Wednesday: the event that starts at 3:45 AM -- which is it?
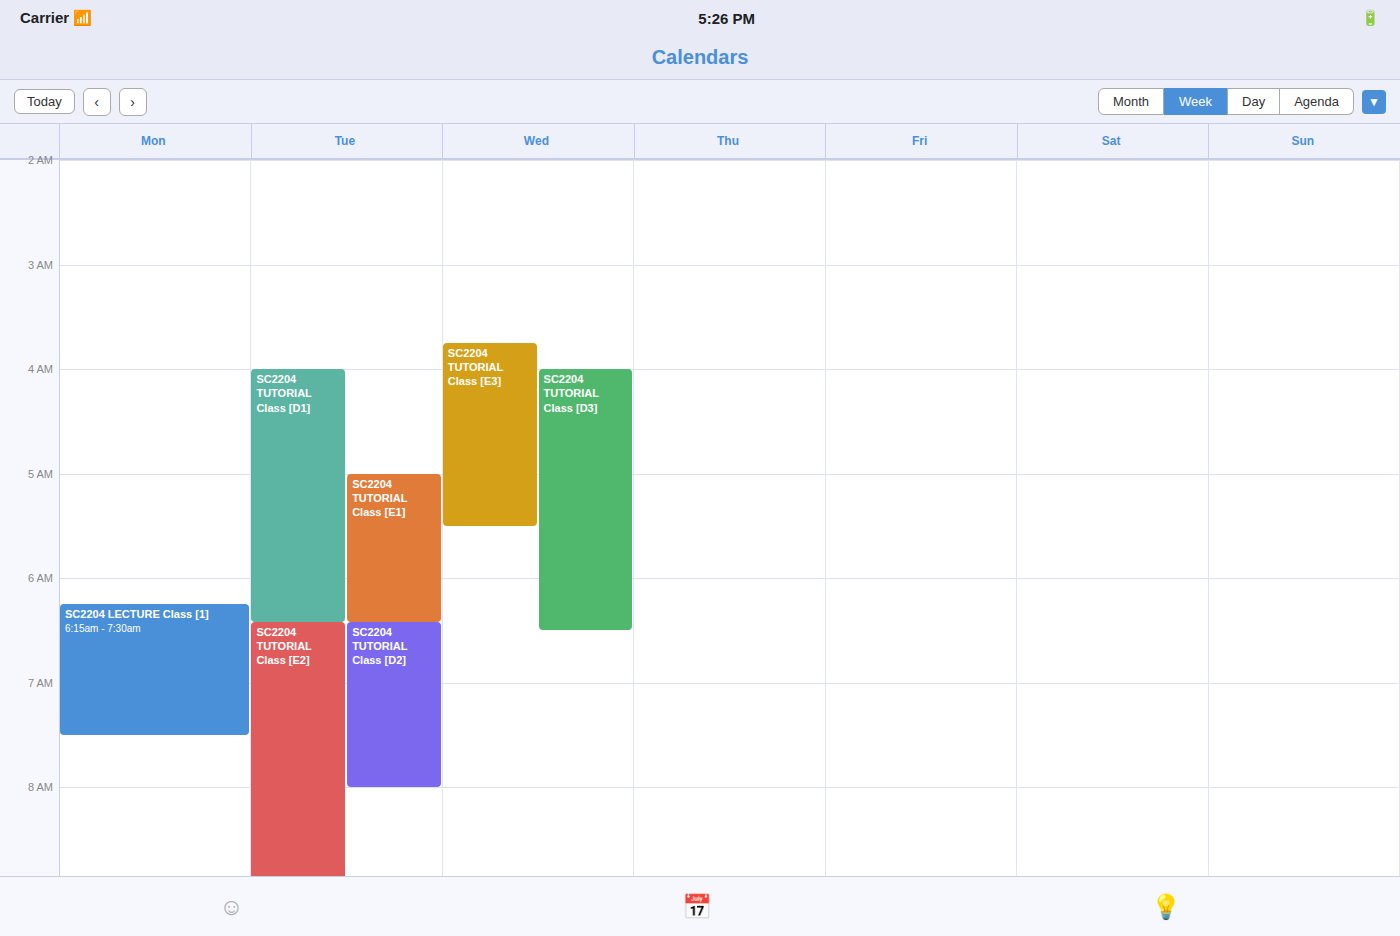
"SC2204 TUTORIAL Class [E3]"